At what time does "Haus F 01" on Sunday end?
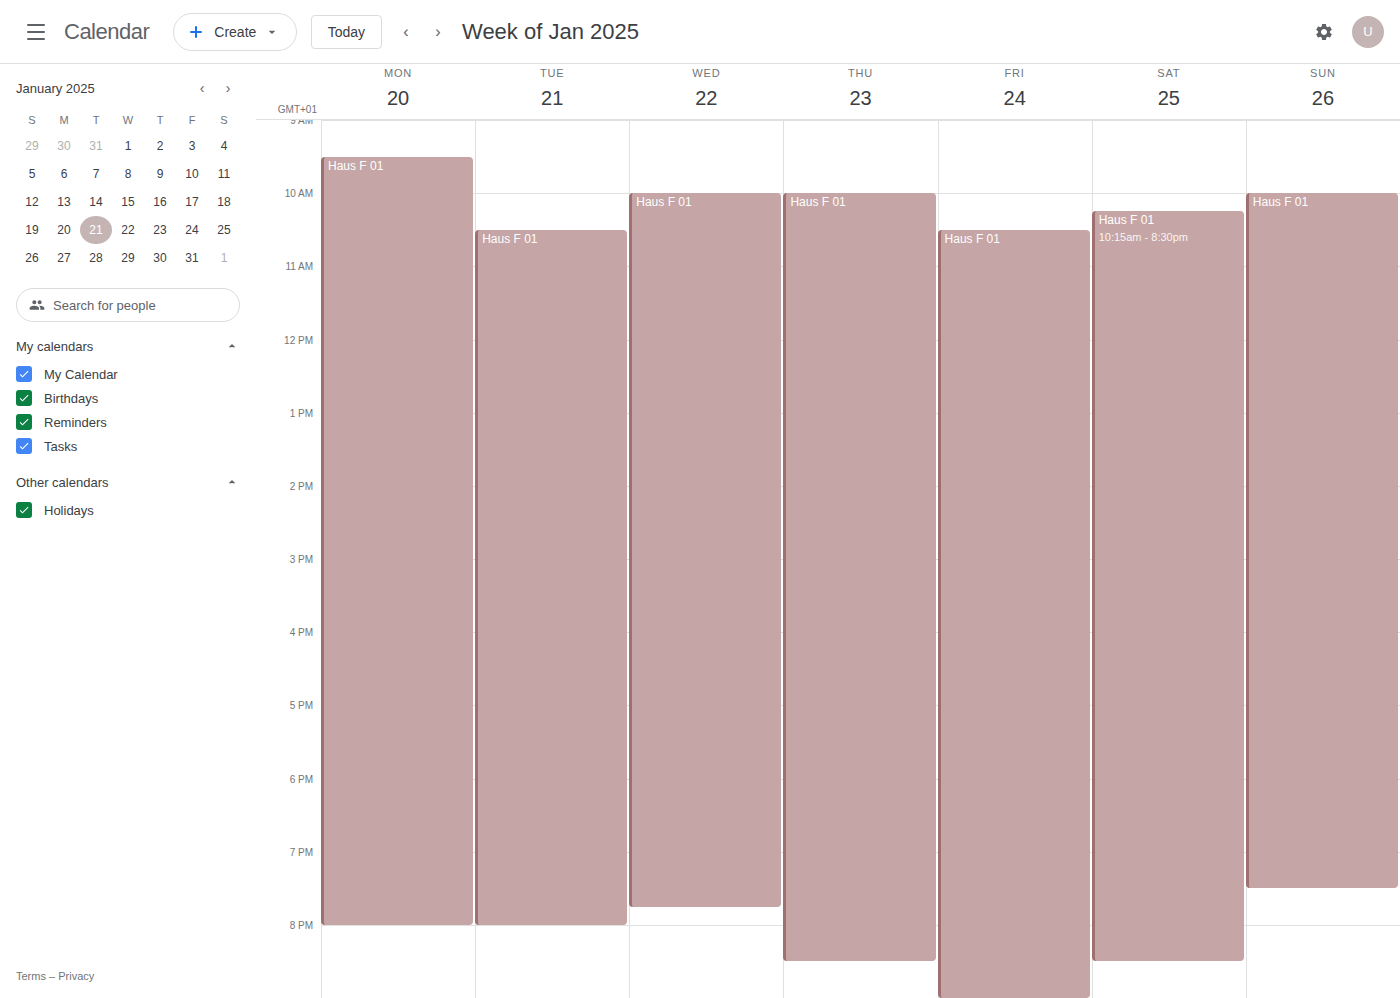
7:30 PM